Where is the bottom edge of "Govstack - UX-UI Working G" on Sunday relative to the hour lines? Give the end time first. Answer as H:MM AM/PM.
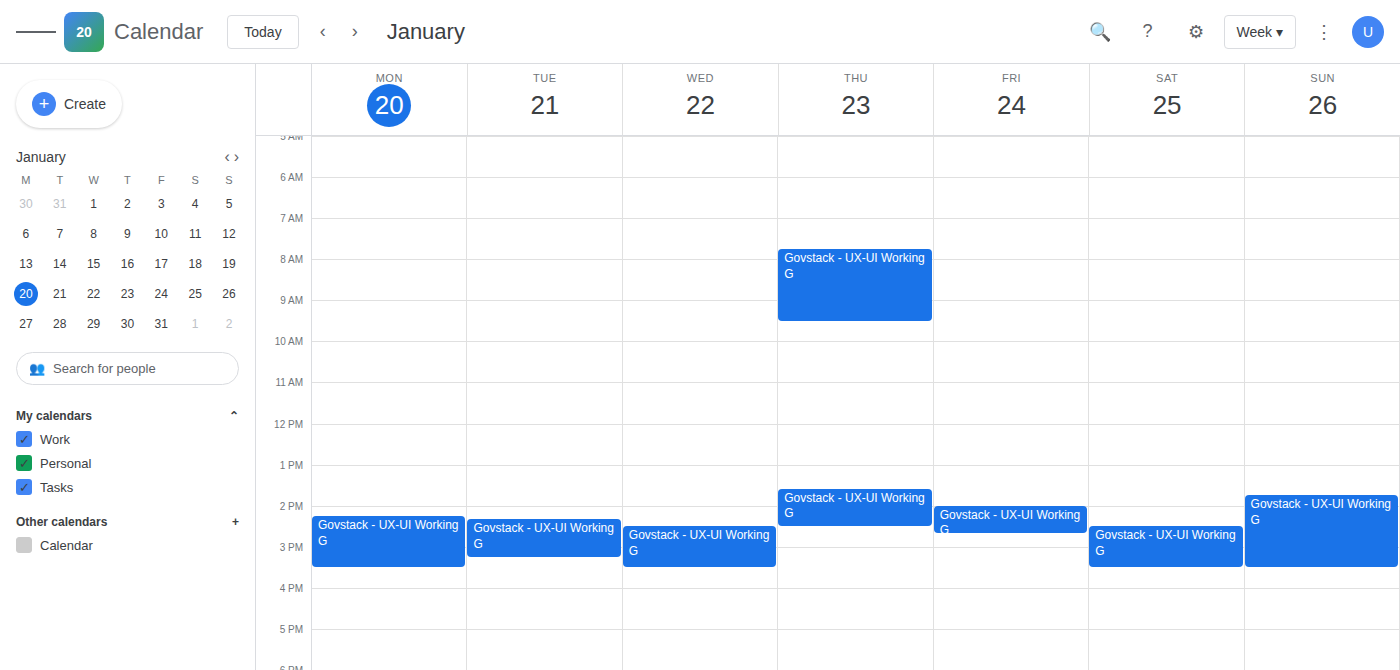
3:30 PM -- halfway between the 3 PM and 4 PM lines.